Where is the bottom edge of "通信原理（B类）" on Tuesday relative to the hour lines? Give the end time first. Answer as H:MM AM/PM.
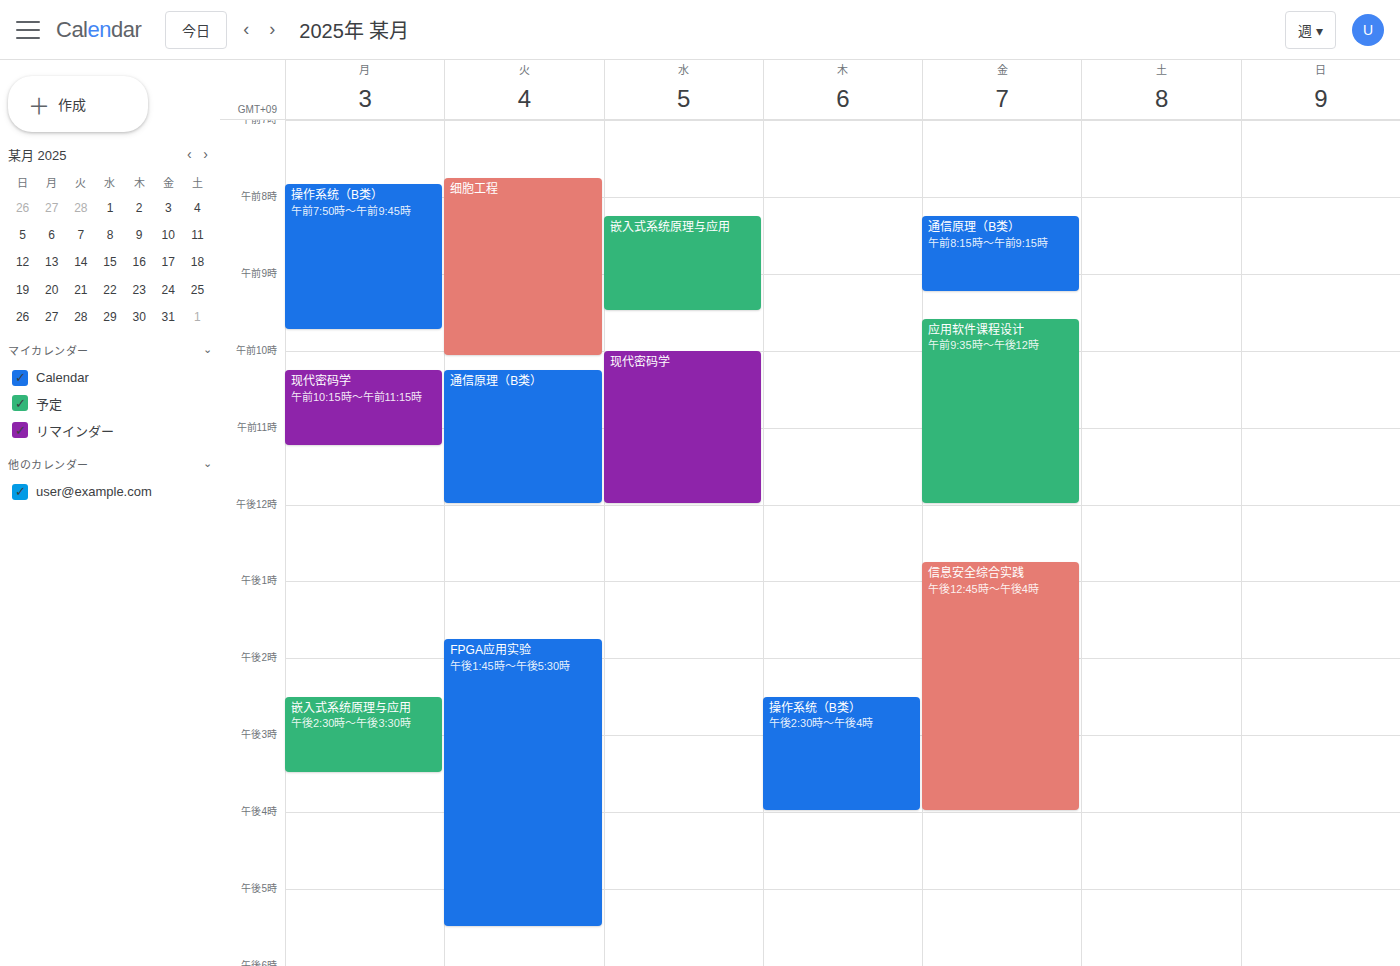
12:00 PM -- exactly on the 12 PM line.